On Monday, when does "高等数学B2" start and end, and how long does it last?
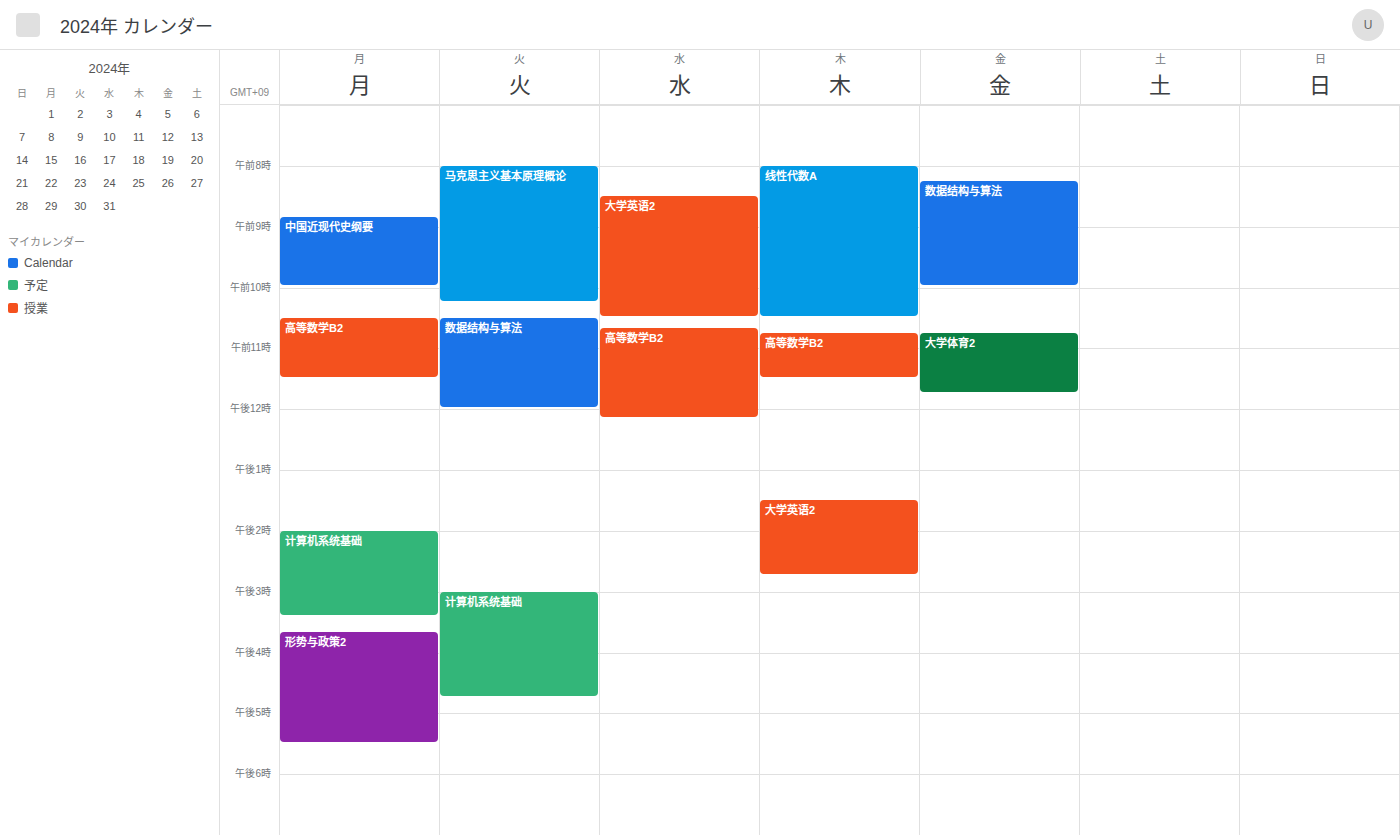
10:30 AM to 11:30 AM, 1 hour